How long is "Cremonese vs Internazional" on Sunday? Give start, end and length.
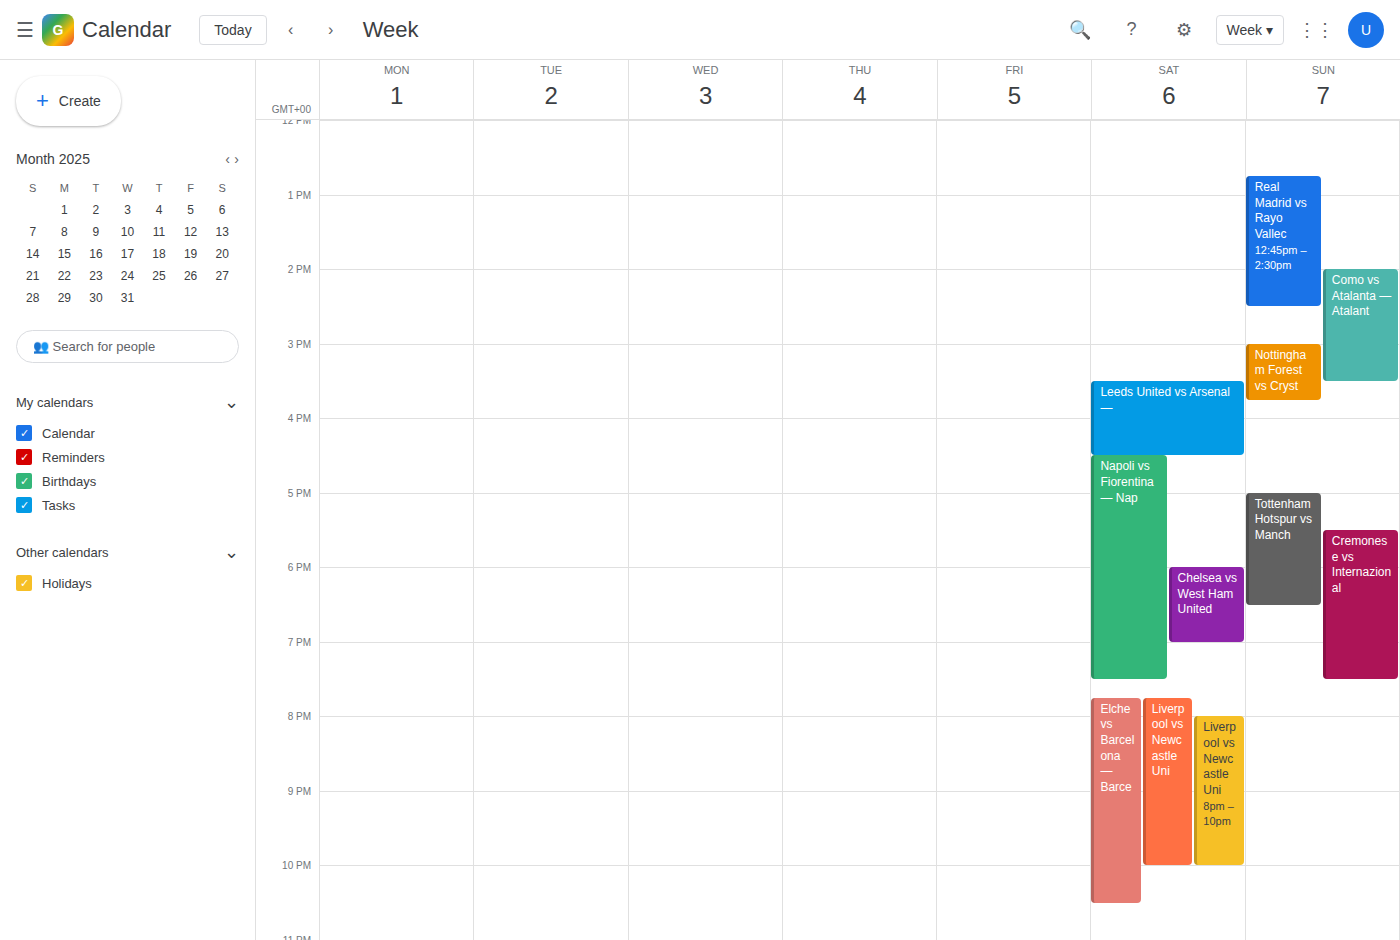
5:30 PM to 7:30 PM, 2 hours